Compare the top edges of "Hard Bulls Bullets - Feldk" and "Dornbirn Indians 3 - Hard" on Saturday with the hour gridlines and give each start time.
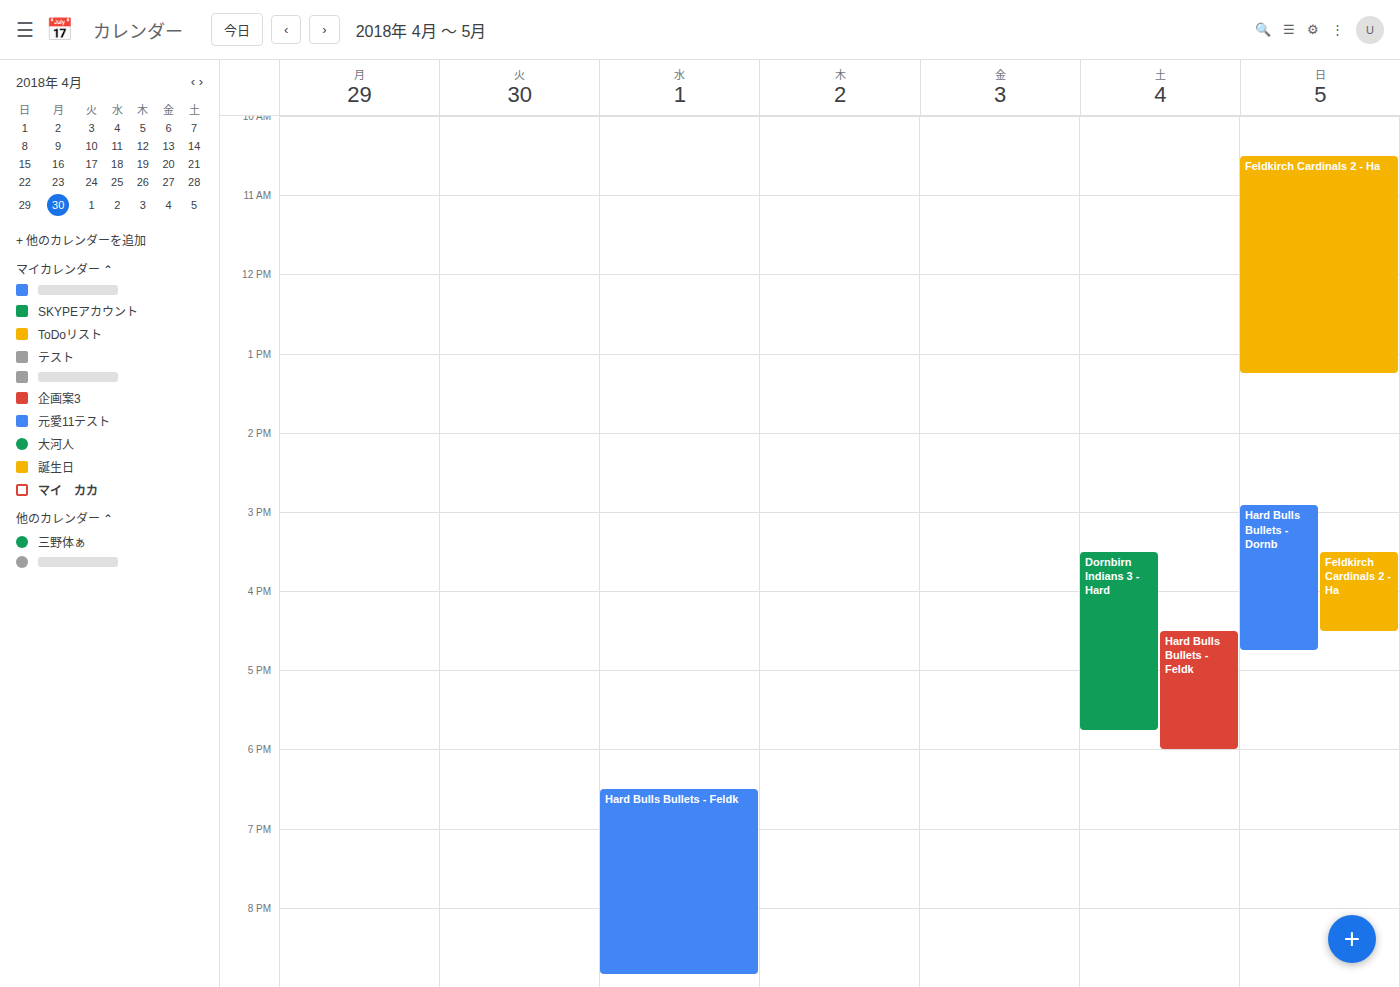
"Hard Bulls Bullets - Feldk": 4:30 PM, halfway between the 4 PM and 5 PM lines. "Dornbirn Indians 3 - Hard": 3:30 PM, halfway between the 3 PM and 4 PM lines.